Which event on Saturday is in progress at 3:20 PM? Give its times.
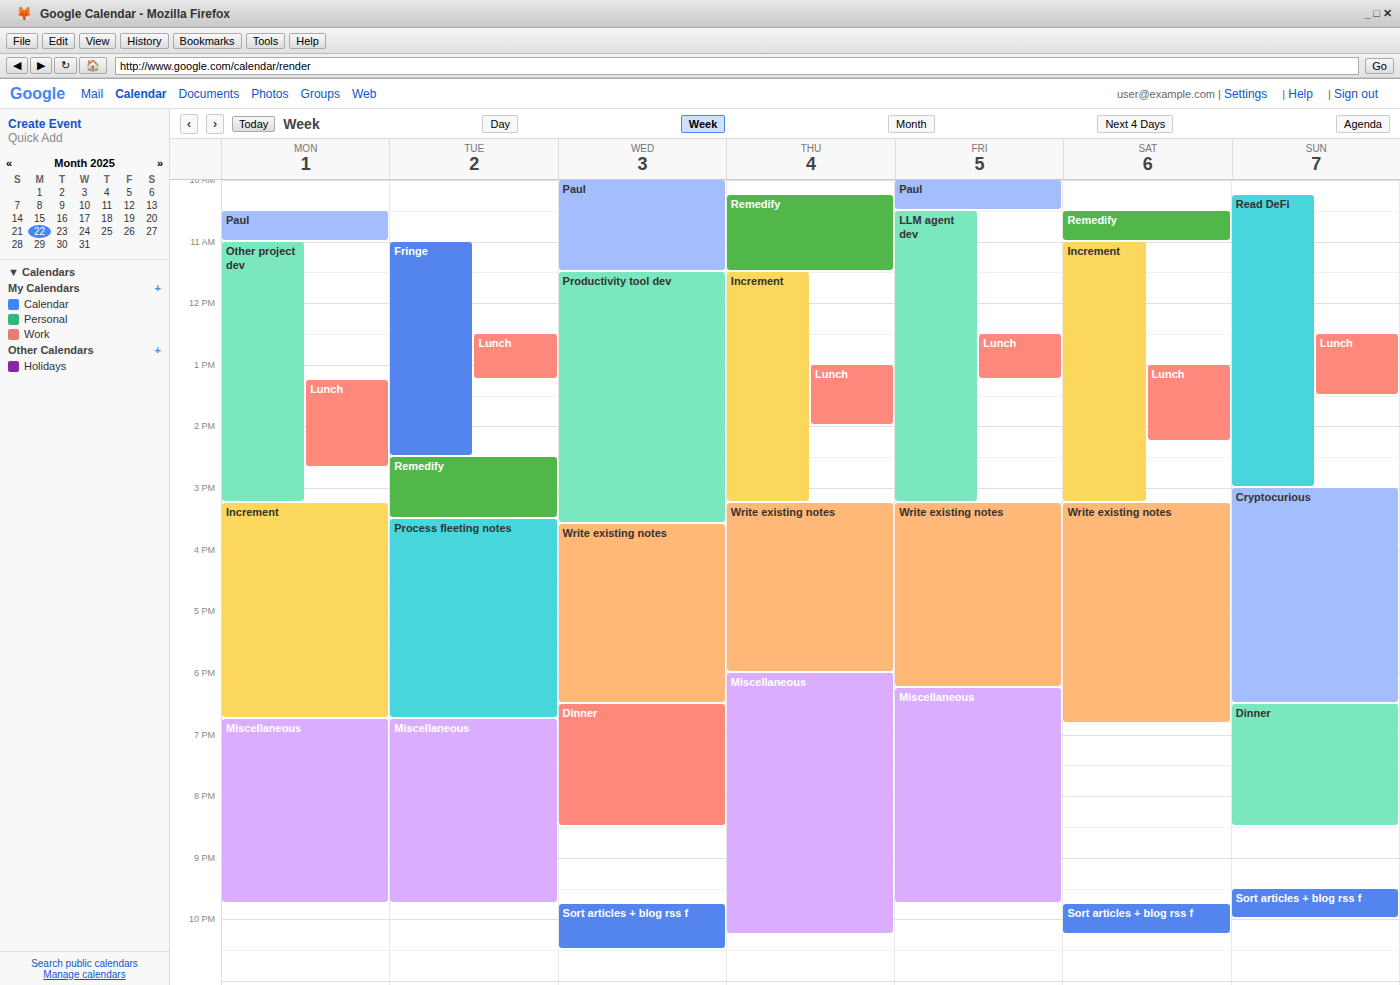
"Write existing notes", 3:15 PM to 6:50 PM